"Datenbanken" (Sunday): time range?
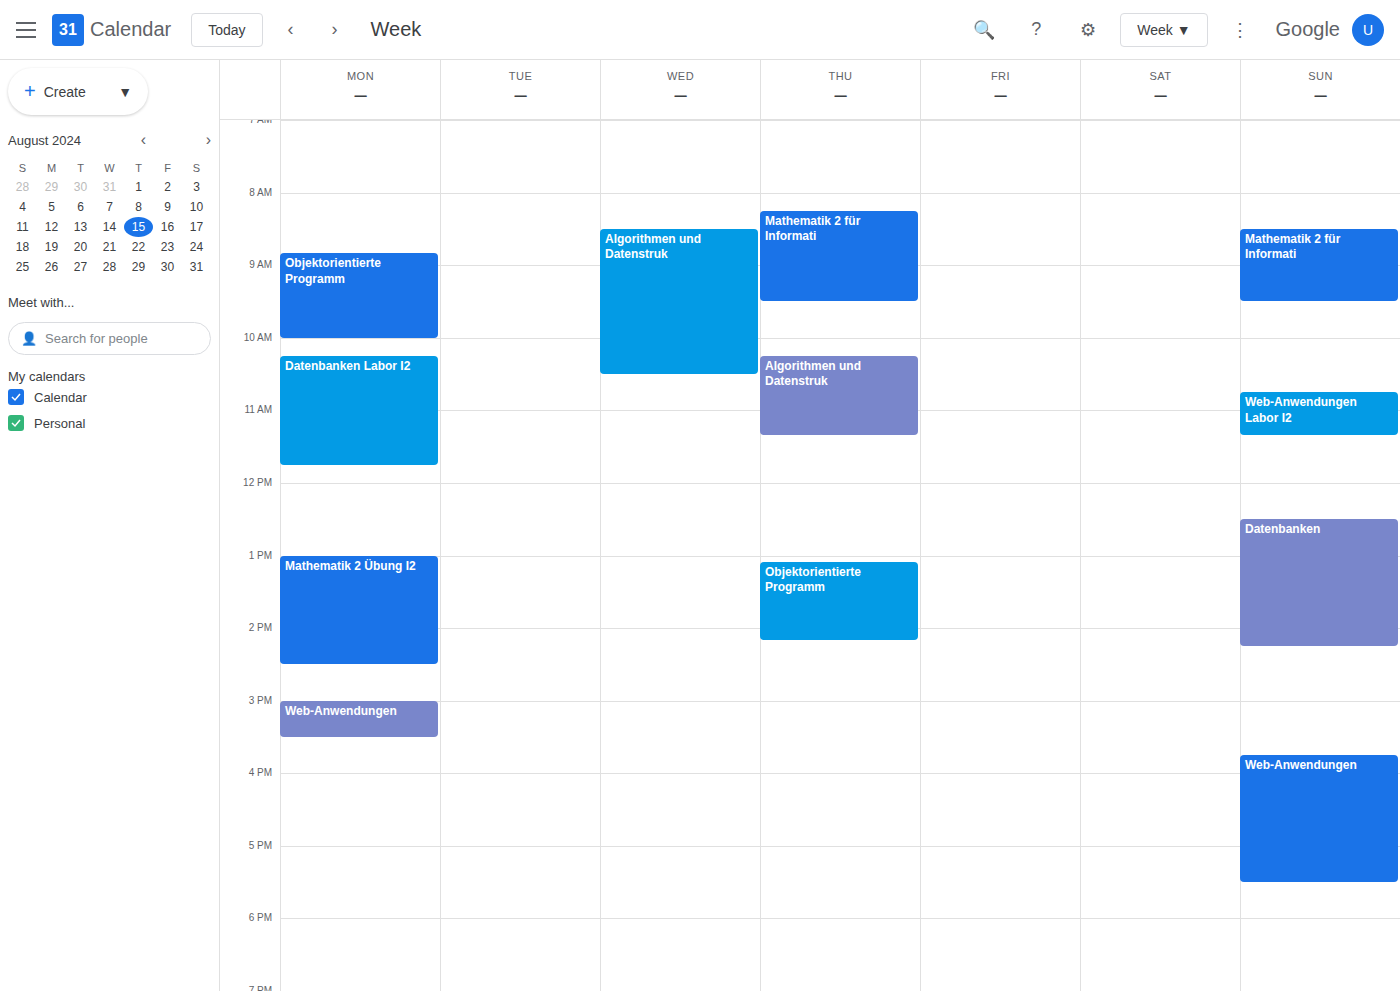
12:30 PM to 2:15 PM